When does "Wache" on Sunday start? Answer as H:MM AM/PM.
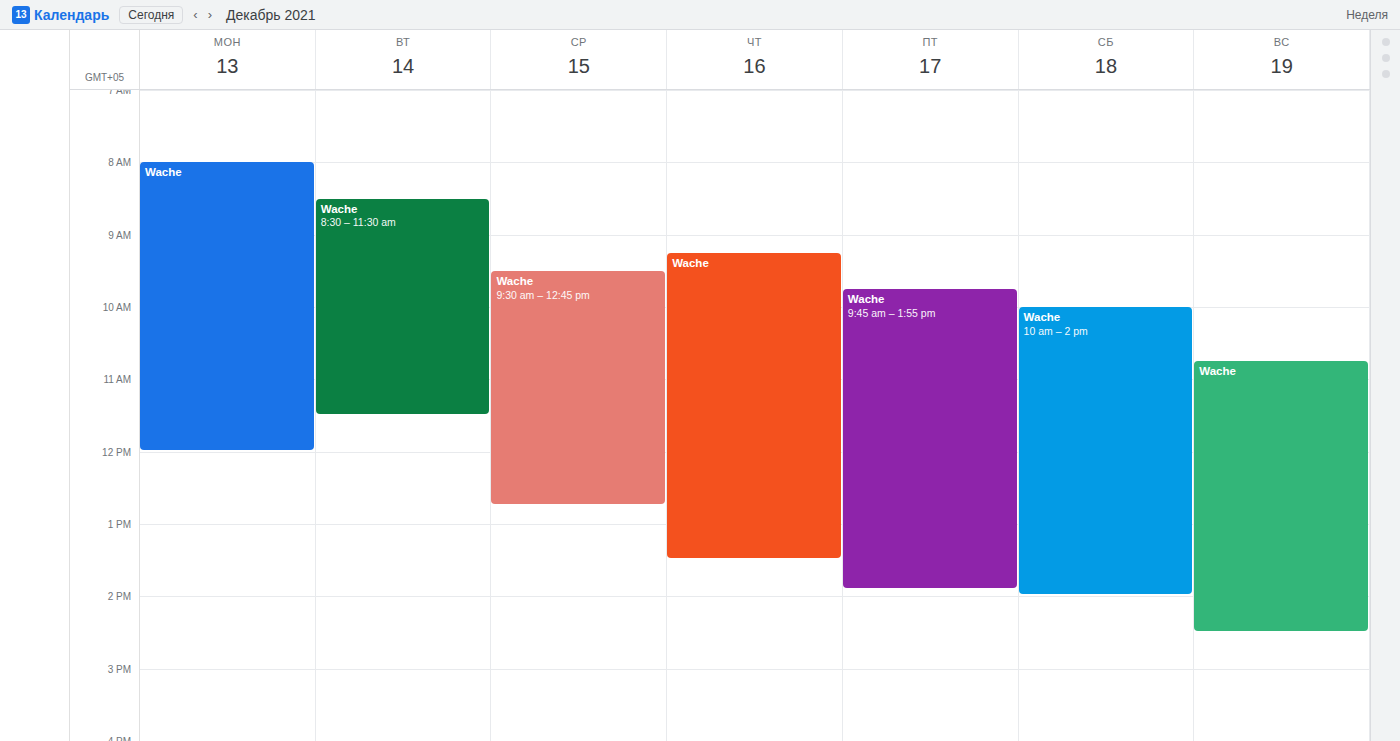
10:45 AM